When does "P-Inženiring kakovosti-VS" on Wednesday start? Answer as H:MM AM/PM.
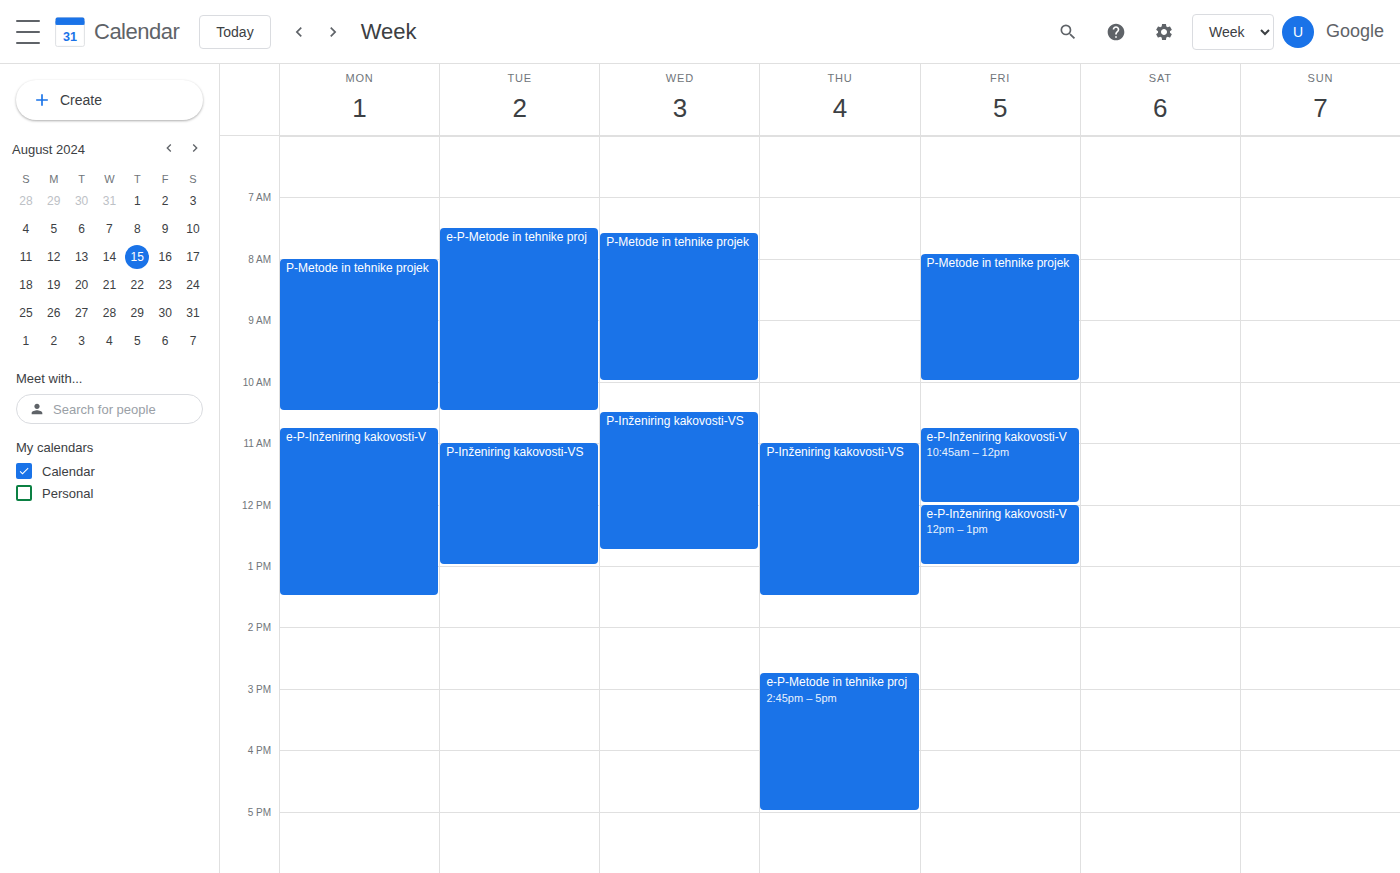
10:30 AM